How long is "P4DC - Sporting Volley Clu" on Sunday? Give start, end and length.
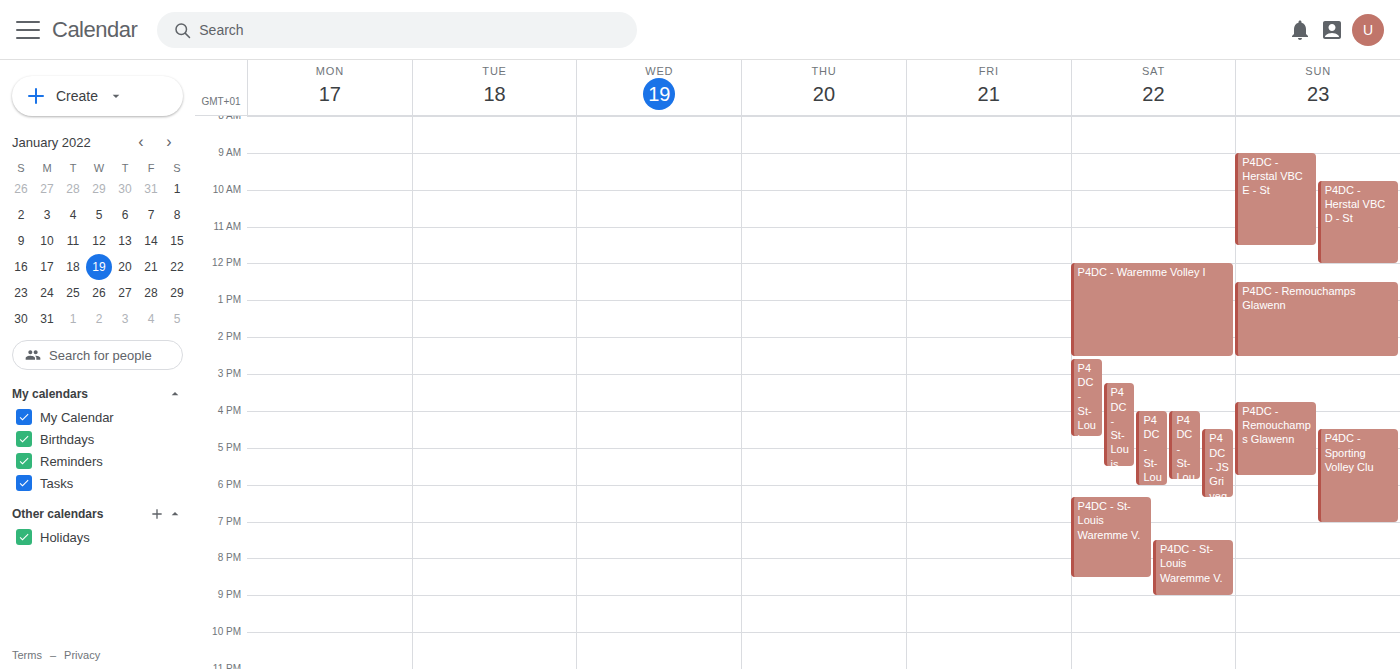
4:30 PM to 7:00 PM, 2 hours 30 minutes